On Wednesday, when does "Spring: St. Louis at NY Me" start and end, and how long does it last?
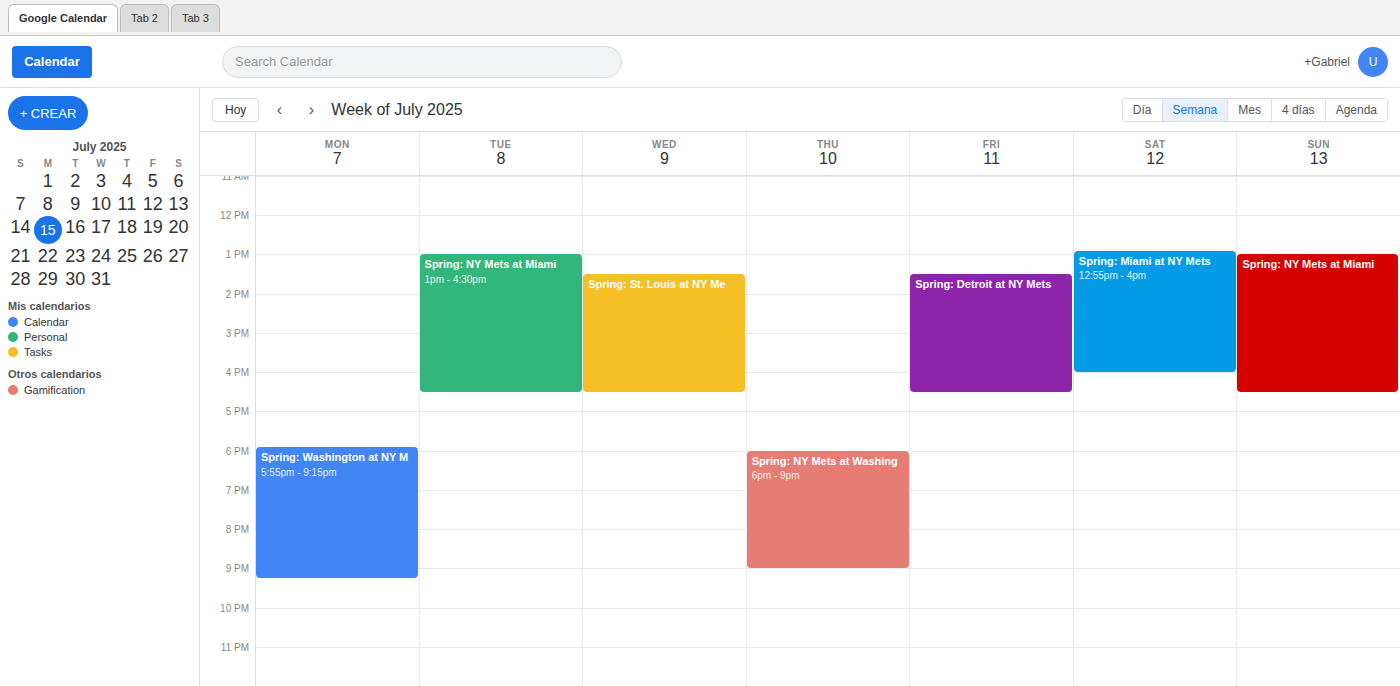
1:30 PM to 4:30 PM, 3 hours